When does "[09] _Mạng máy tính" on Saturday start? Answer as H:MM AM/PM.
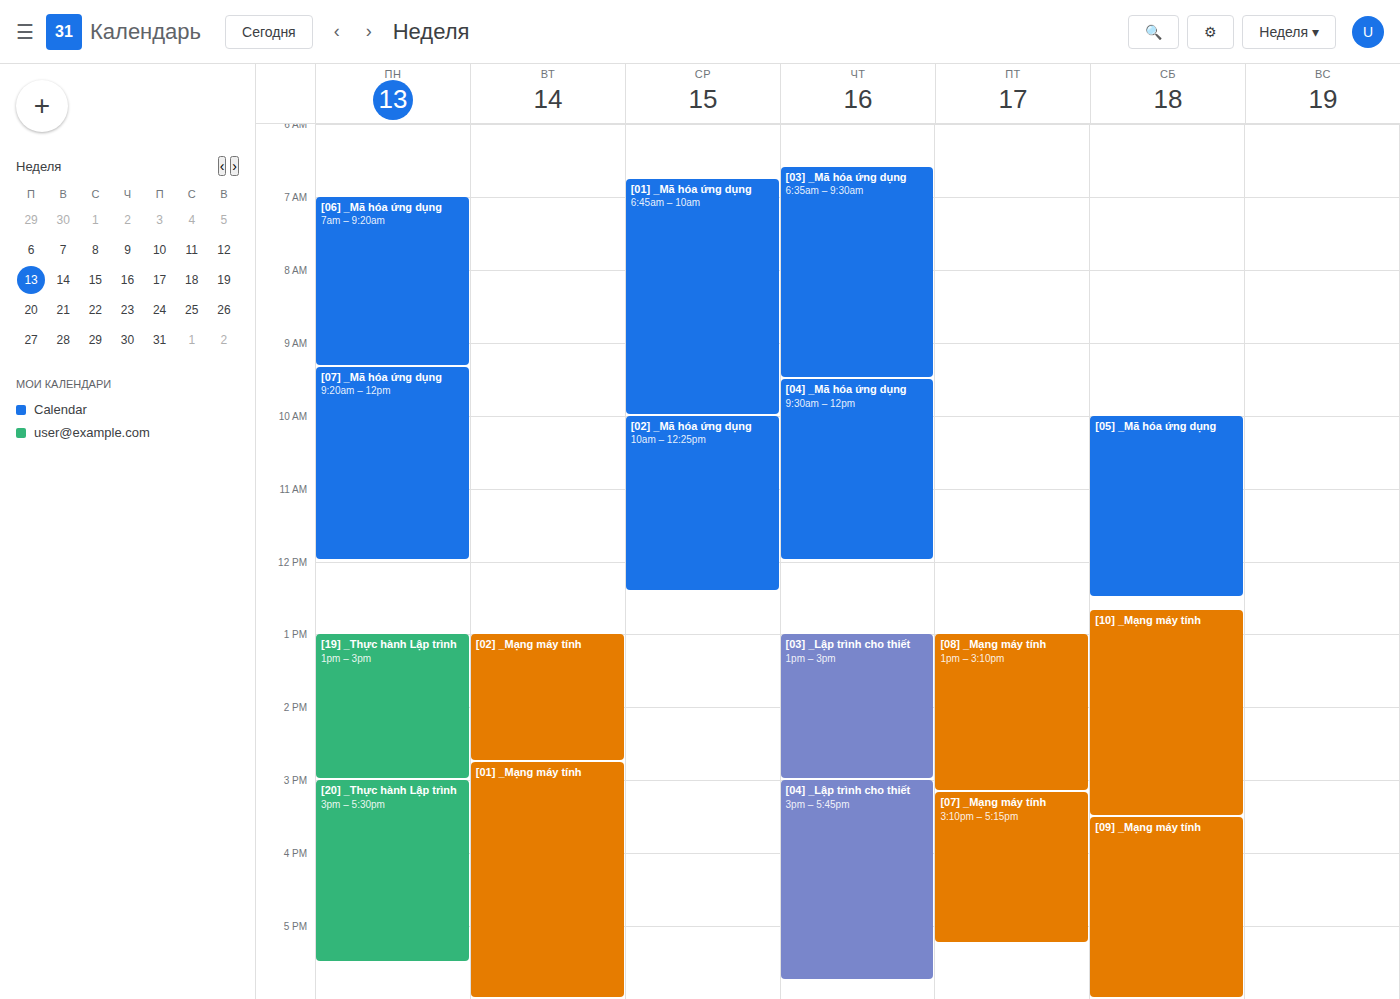
3:30 PM